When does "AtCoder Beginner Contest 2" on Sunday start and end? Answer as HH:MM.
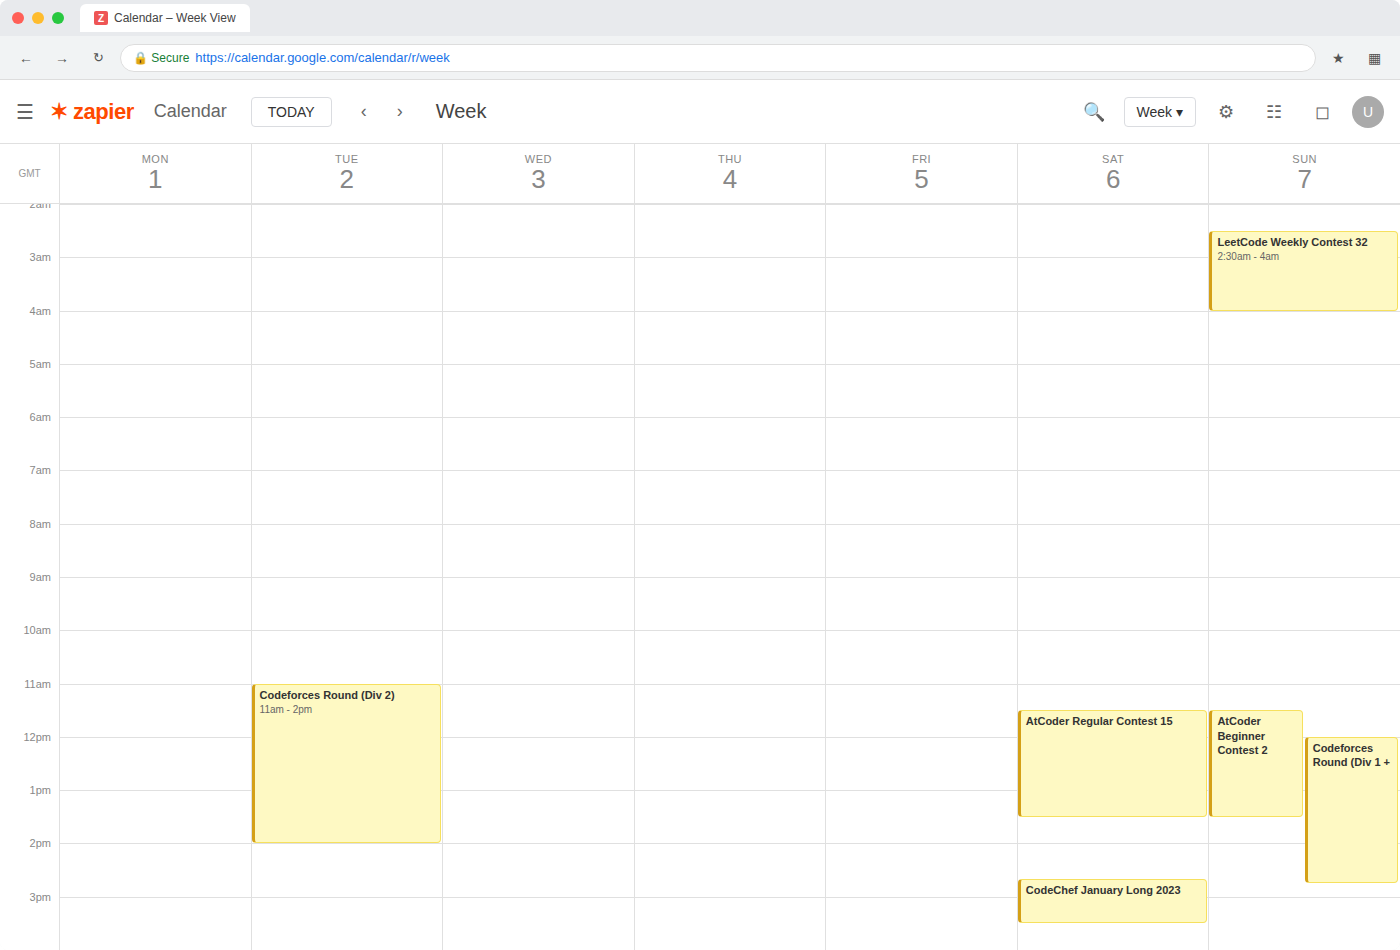
11:30 to 13:30